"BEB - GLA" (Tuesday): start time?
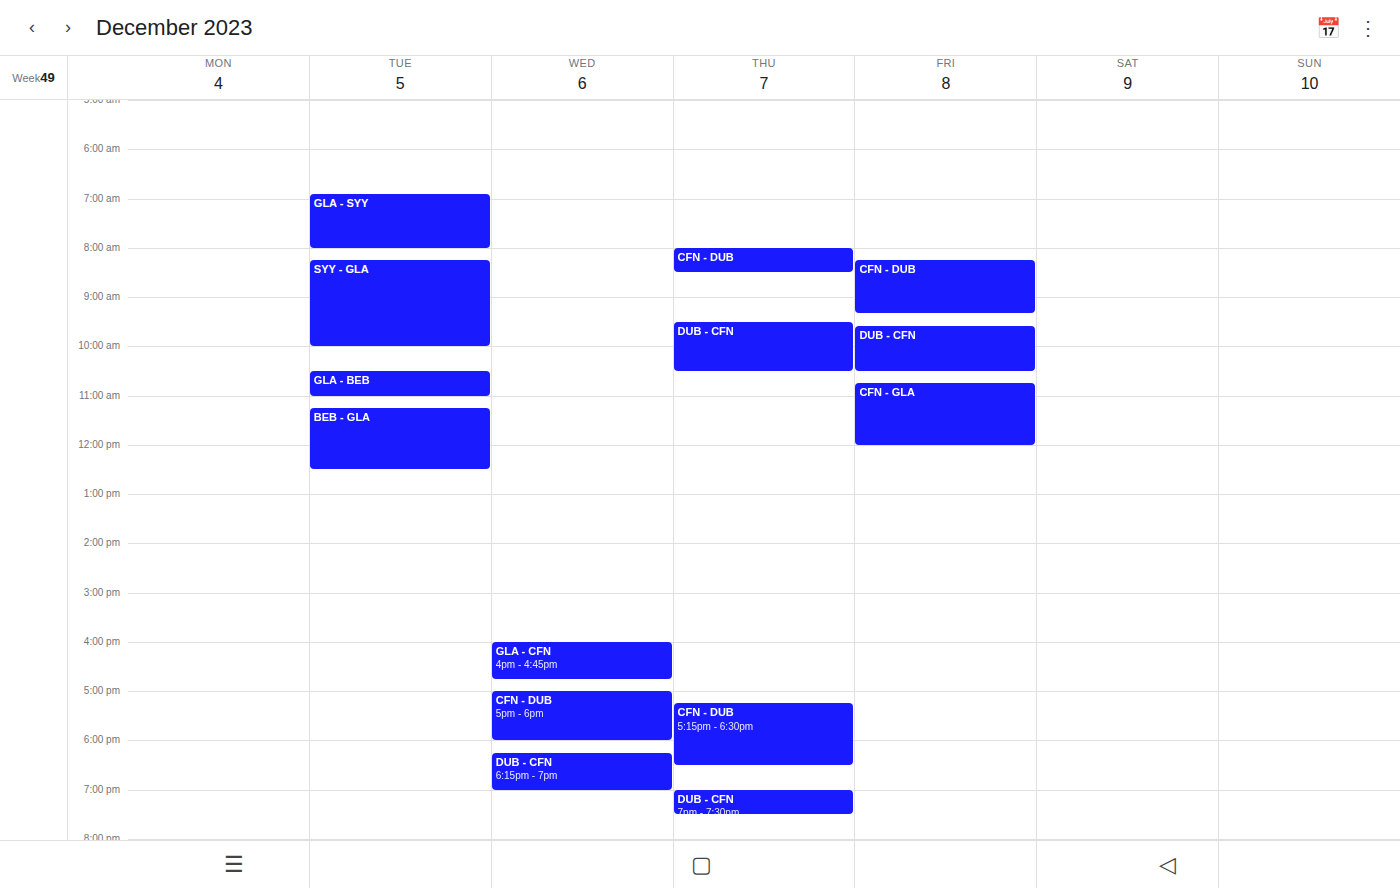
11:15 AM